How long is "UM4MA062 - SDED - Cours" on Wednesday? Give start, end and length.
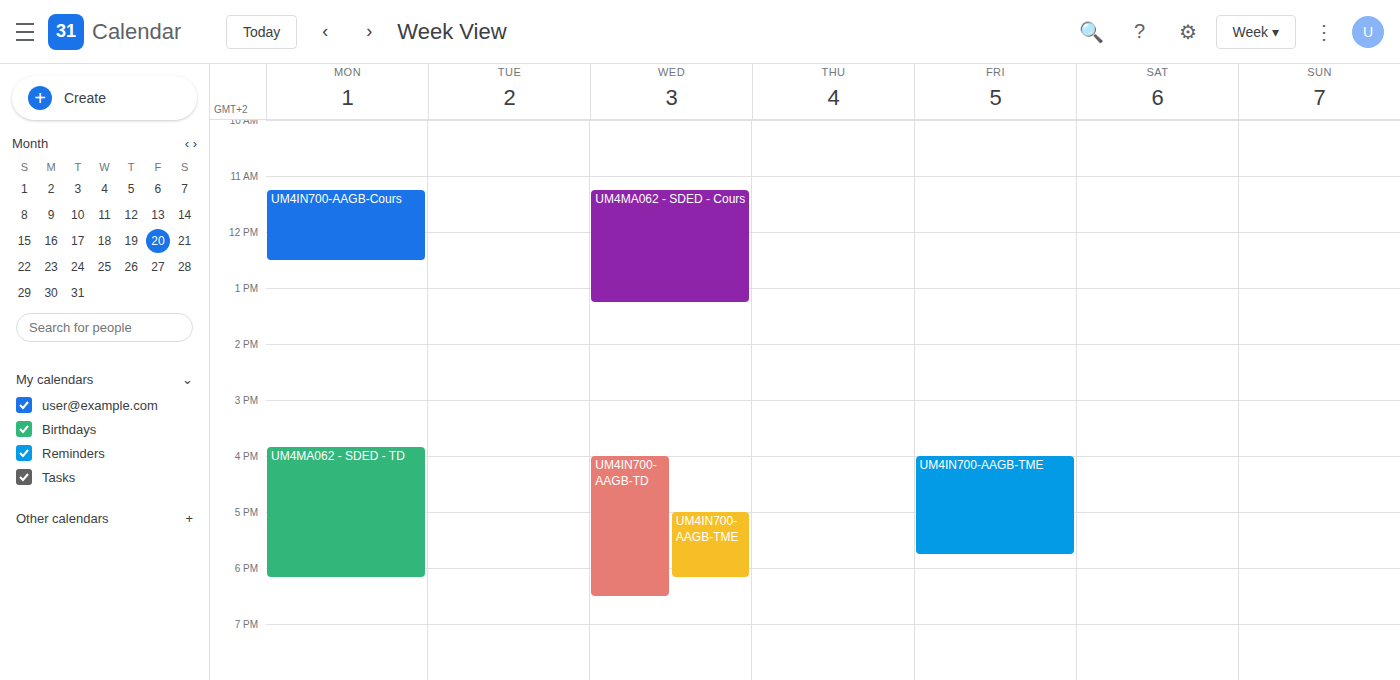
11:15 to 13:15, 2 hours